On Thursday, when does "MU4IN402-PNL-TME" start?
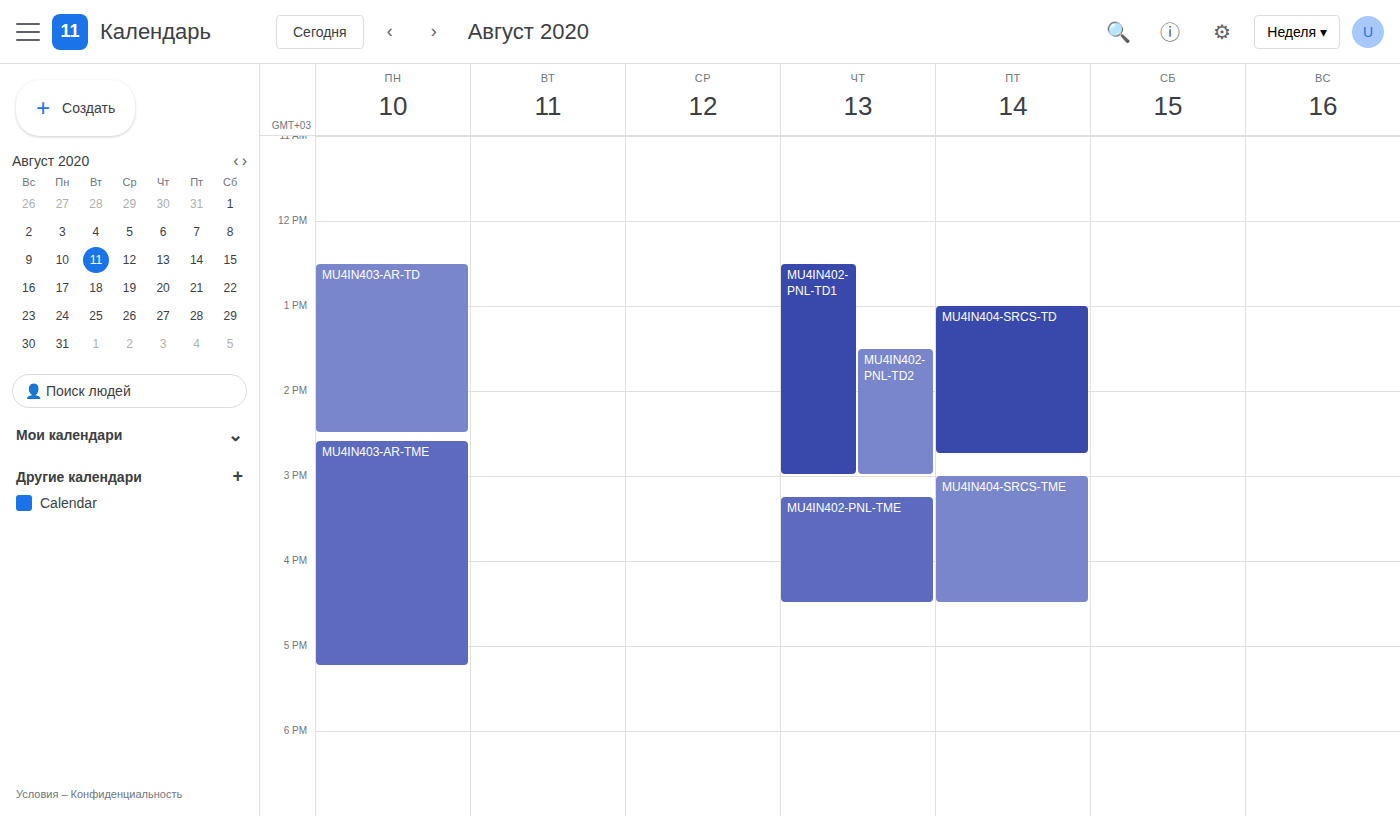
15:15